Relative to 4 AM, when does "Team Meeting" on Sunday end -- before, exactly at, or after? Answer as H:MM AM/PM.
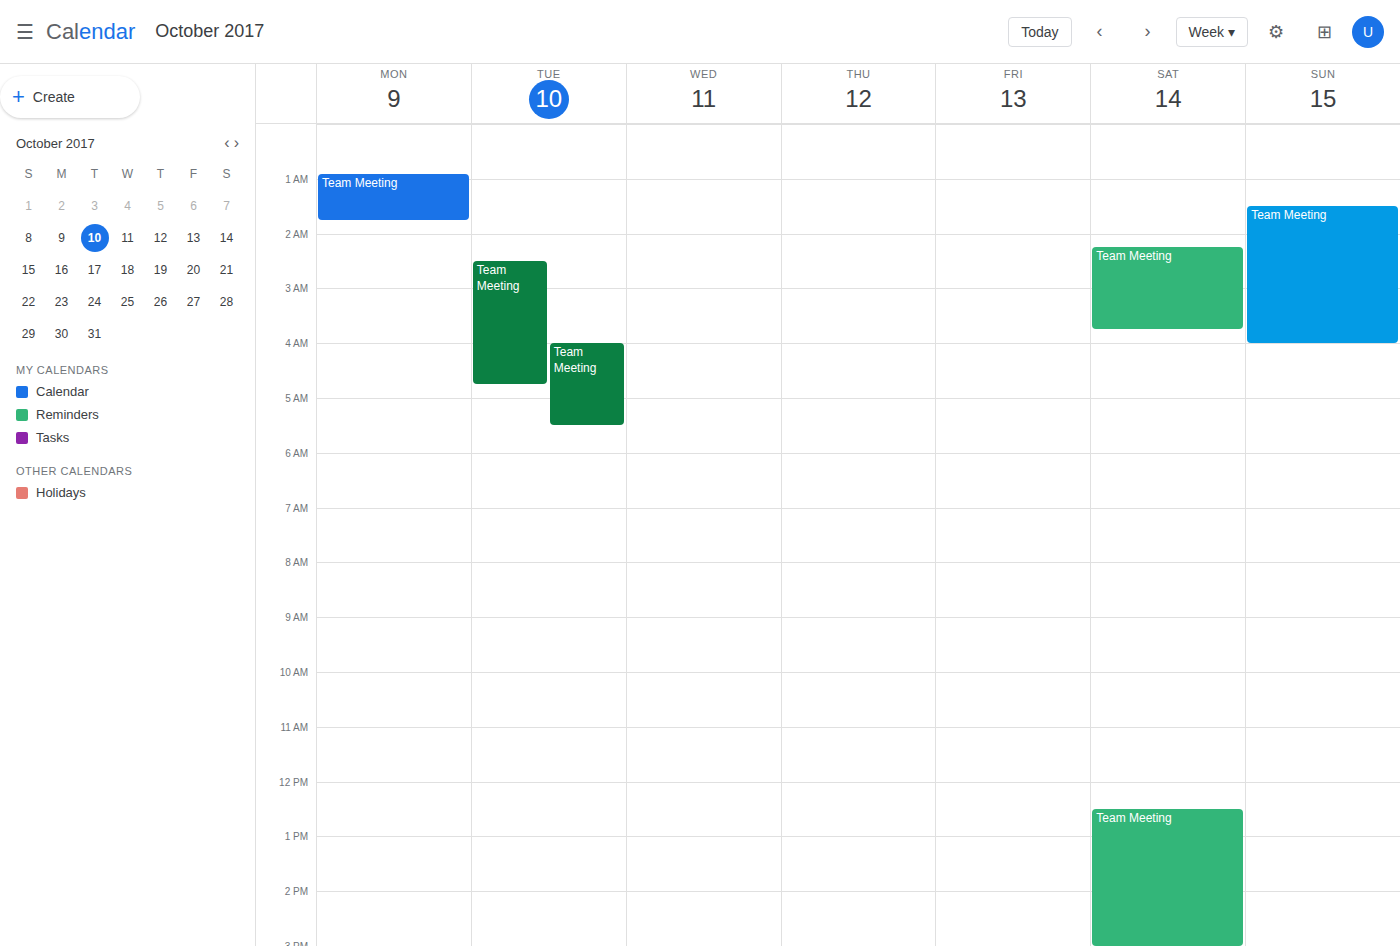
4:00 AM -- exactly at 4 AM, on the 4 AM line.